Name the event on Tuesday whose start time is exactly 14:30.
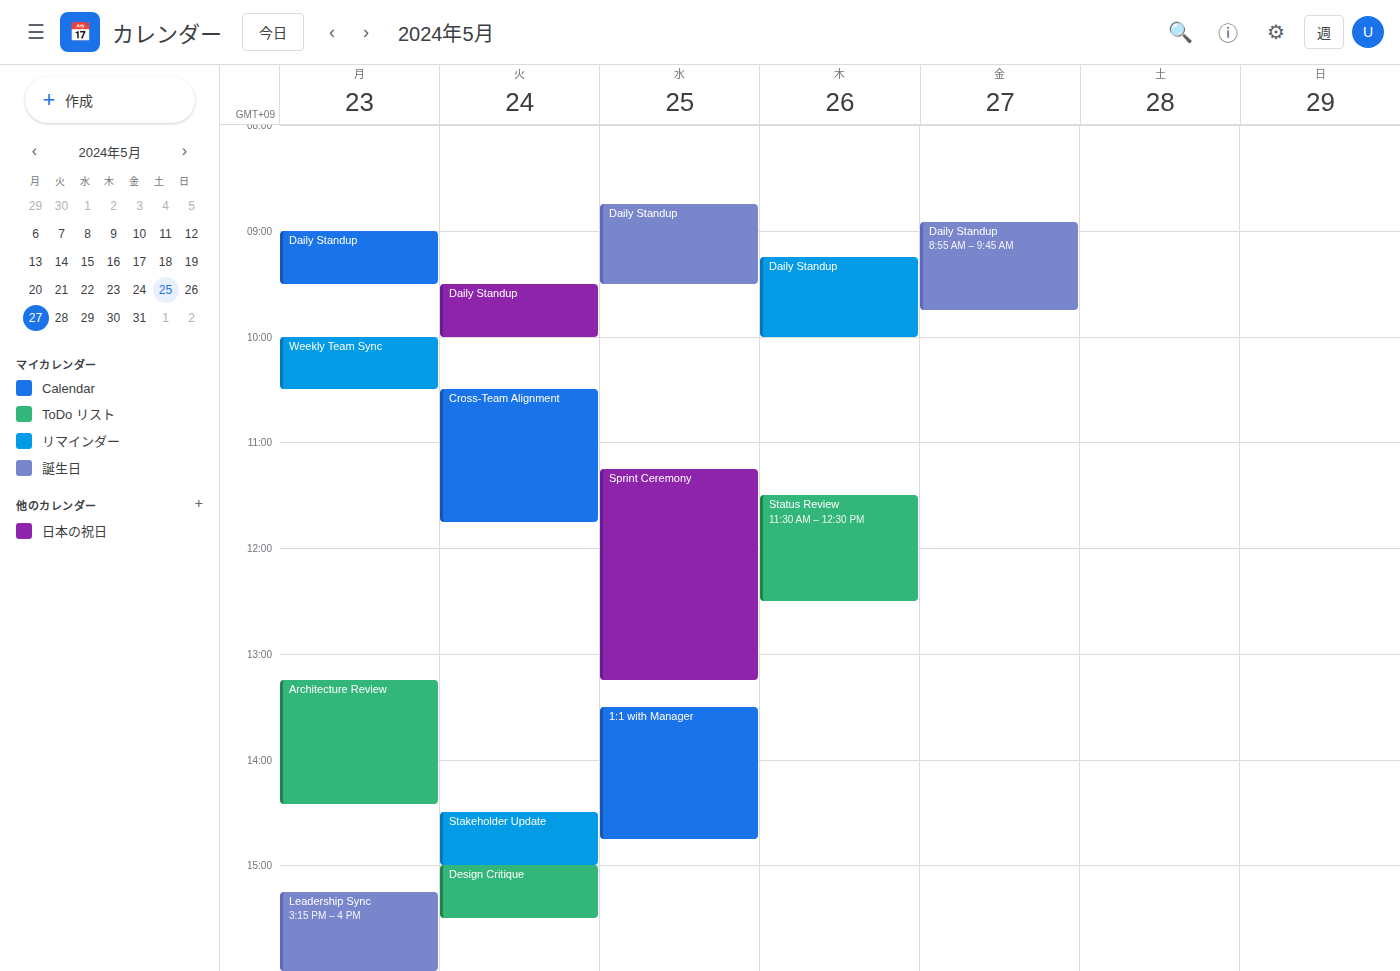
"Stakeholder Update"